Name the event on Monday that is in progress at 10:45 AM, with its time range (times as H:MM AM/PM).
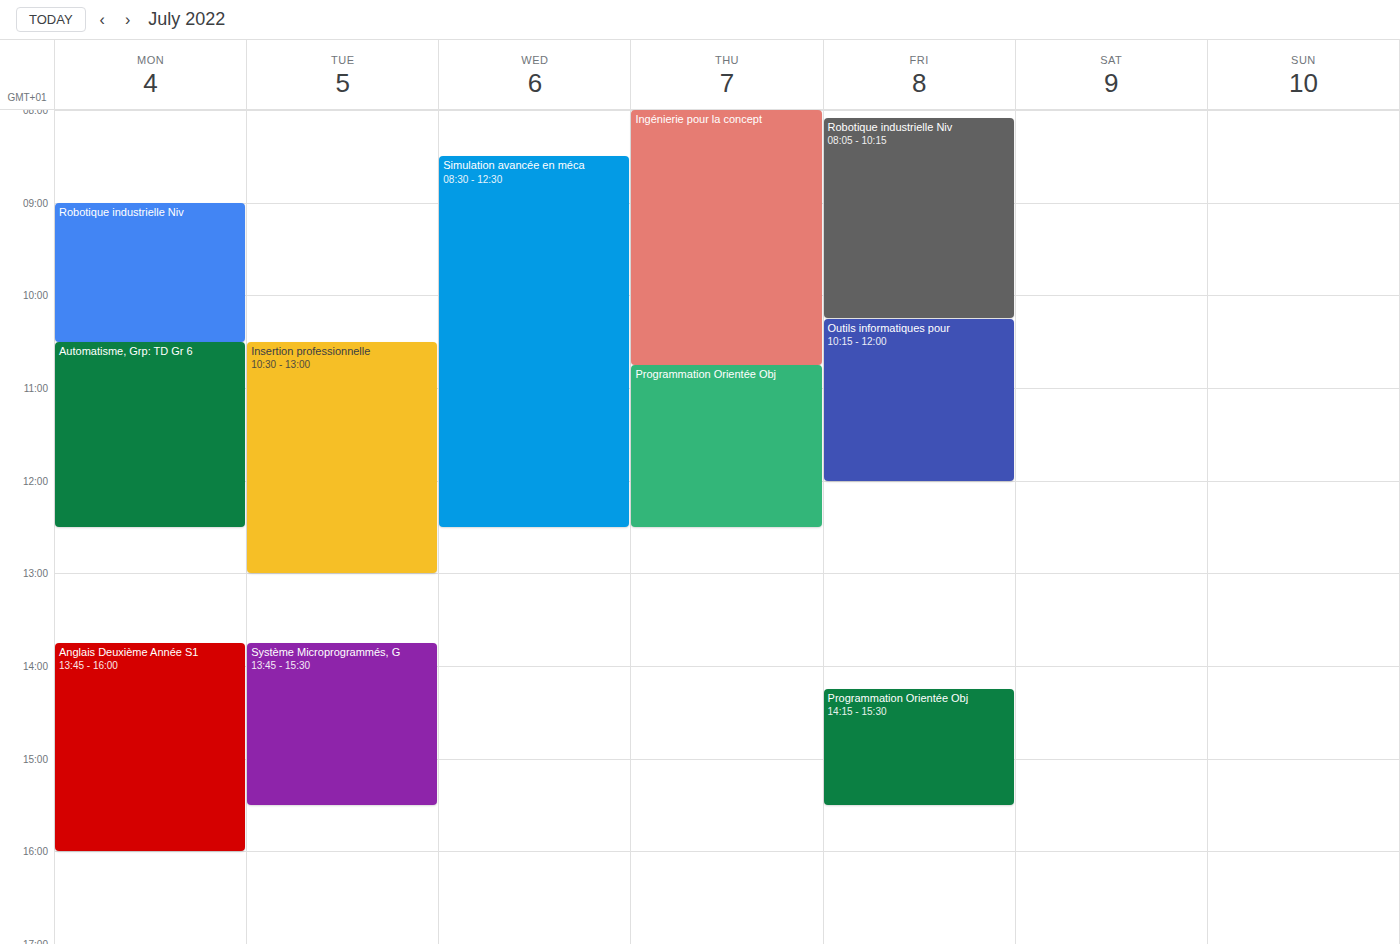
"Automatisme, Grp: TD Gr 6", 10:30 AM to 12:30 PM